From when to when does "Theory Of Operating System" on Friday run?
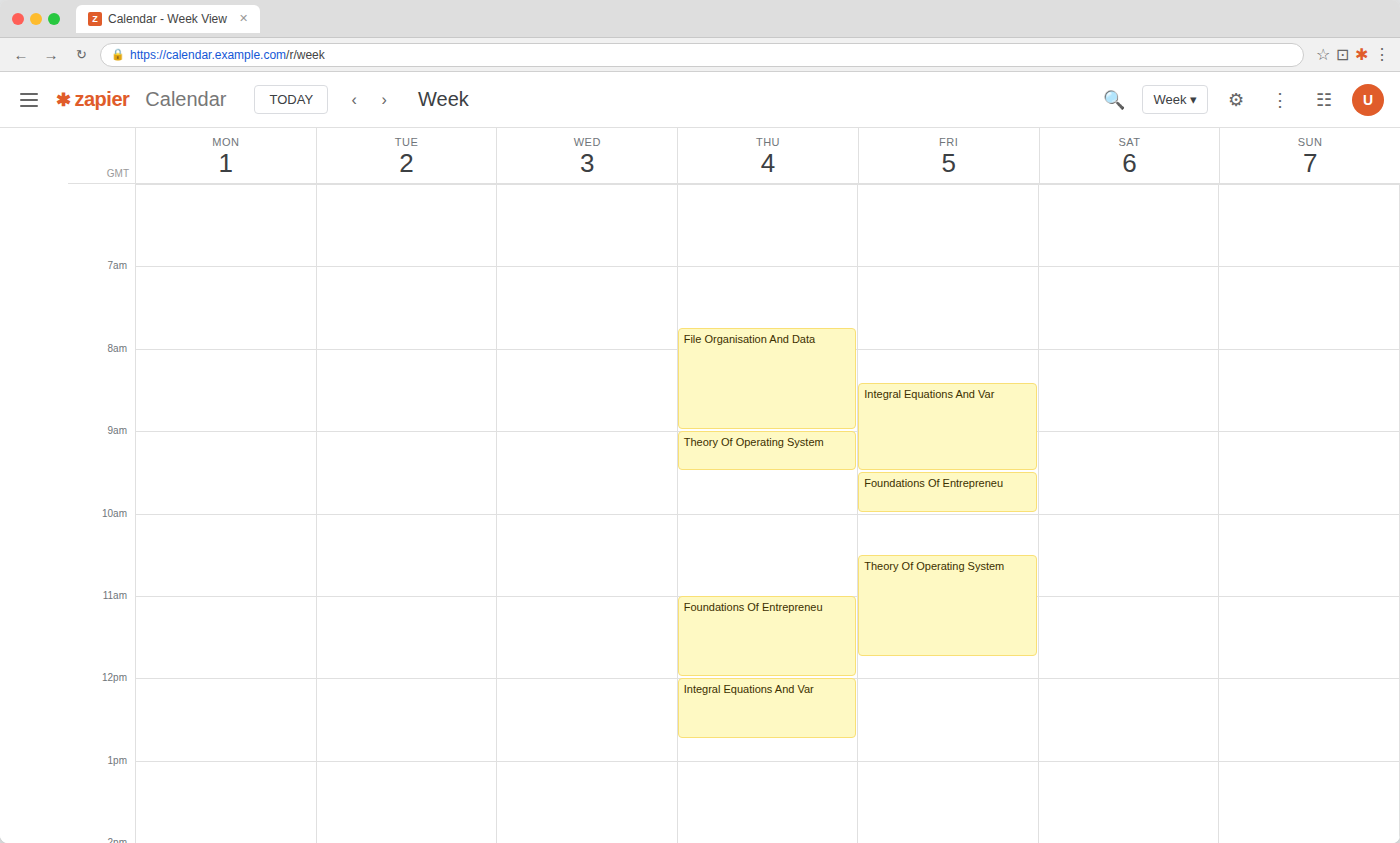
10:30 AM to 11:45 AM